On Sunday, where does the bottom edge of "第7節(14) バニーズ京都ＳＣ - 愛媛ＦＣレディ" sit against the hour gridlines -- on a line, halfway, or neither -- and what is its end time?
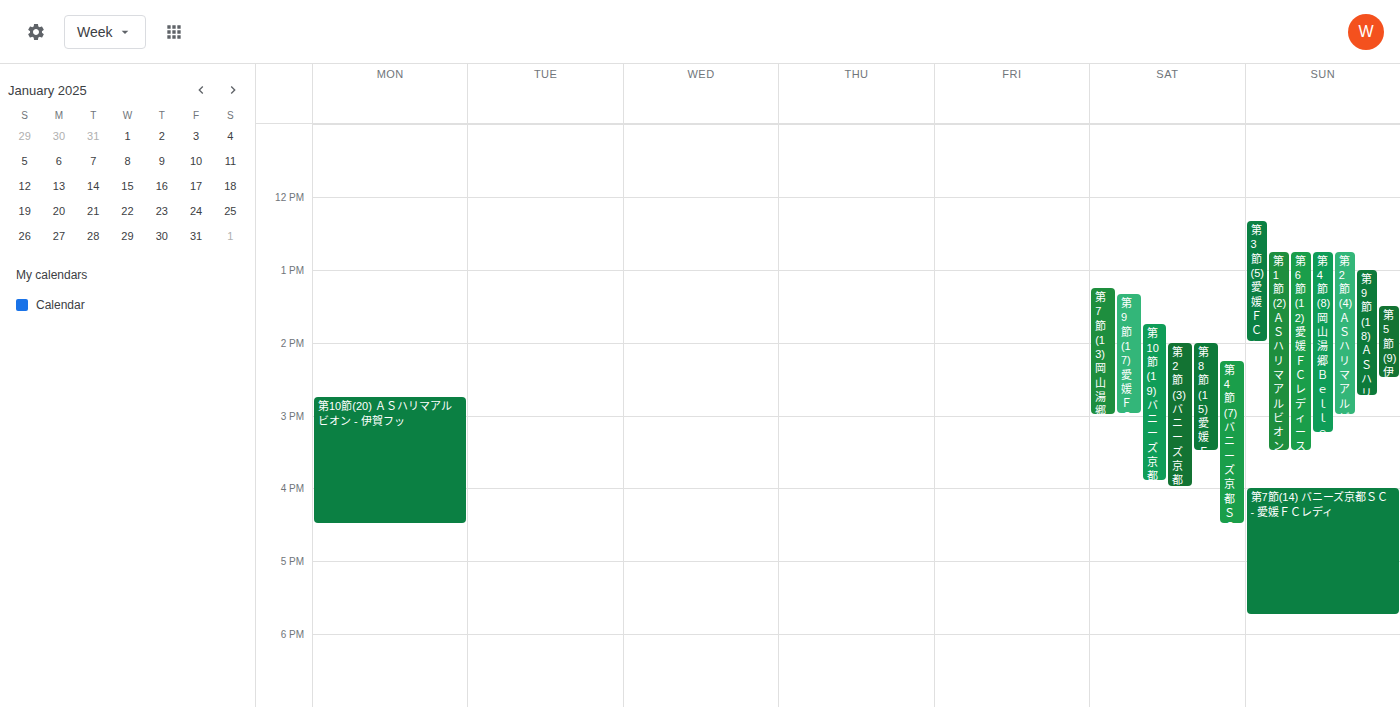
5:45 PM -- neither: three quarters of the way from the 5 PM line to the 6 PM line.